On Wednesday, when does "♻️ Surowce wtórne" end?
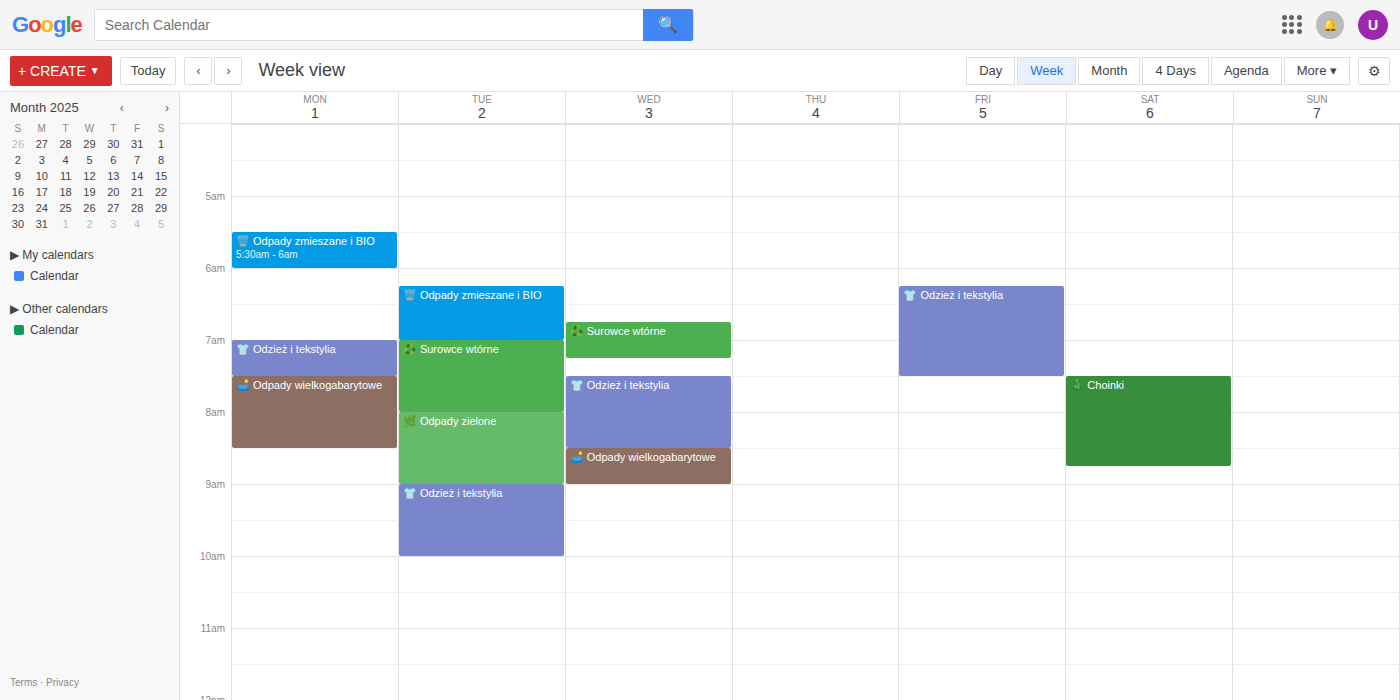
7:15 AM